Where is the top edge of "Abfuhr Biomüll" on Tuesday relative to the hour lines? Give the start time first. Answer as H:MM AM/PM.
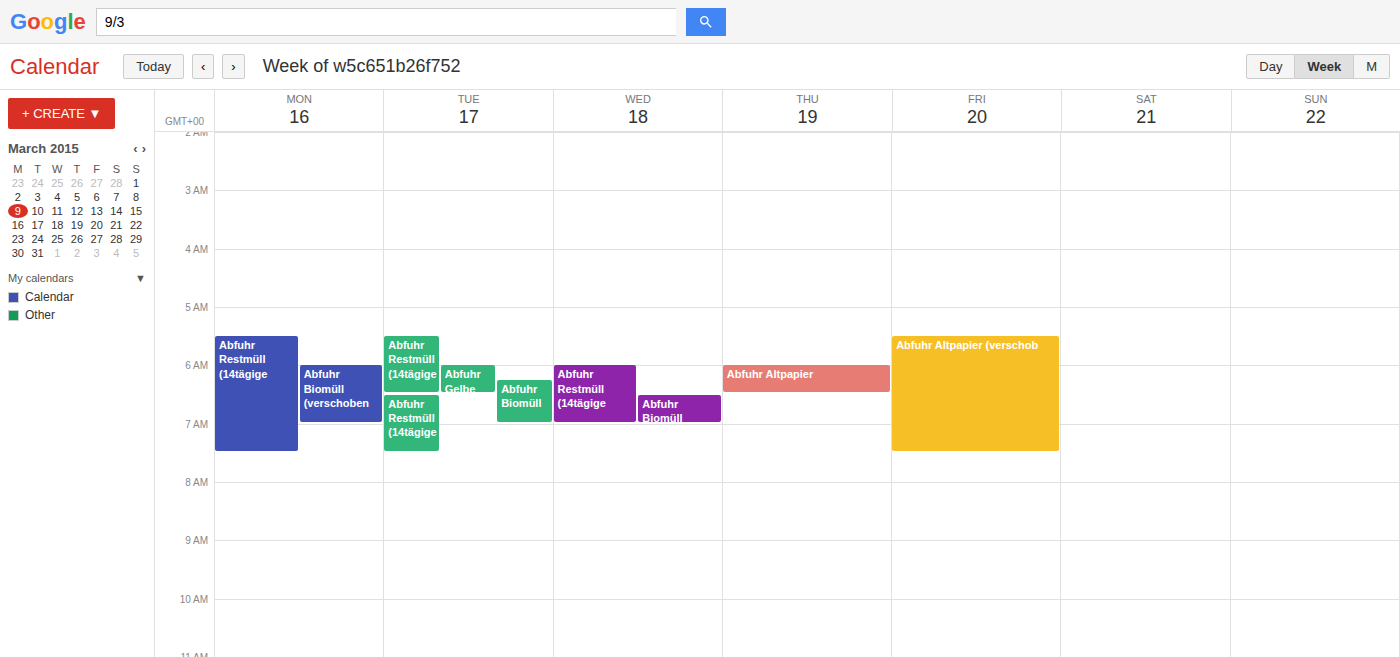
6:15 AM -- neither: a quarter of the way from the 6 AM line to the 7 AM line.